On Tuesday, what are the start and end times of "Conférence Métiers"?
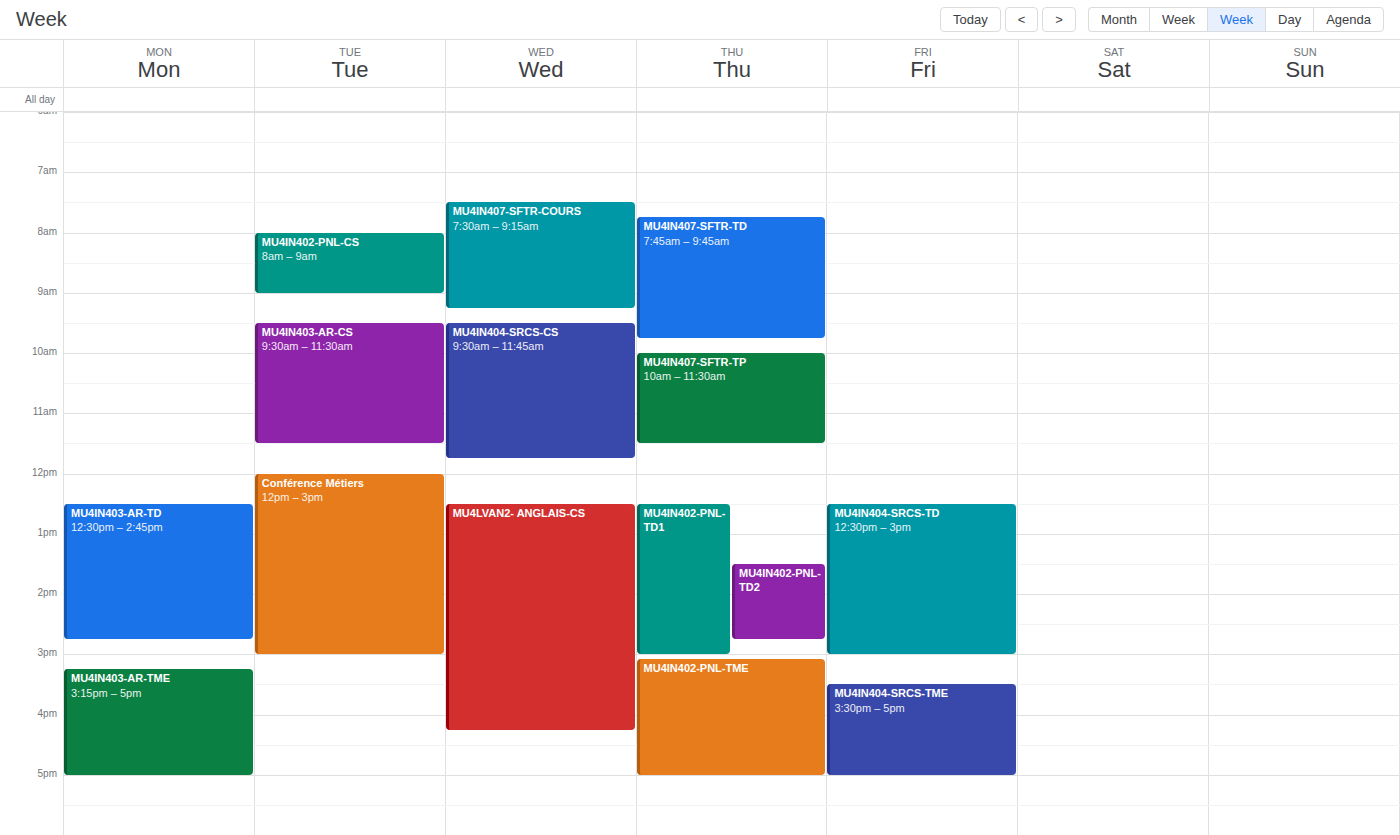
12:00 PM to 3:00 PM